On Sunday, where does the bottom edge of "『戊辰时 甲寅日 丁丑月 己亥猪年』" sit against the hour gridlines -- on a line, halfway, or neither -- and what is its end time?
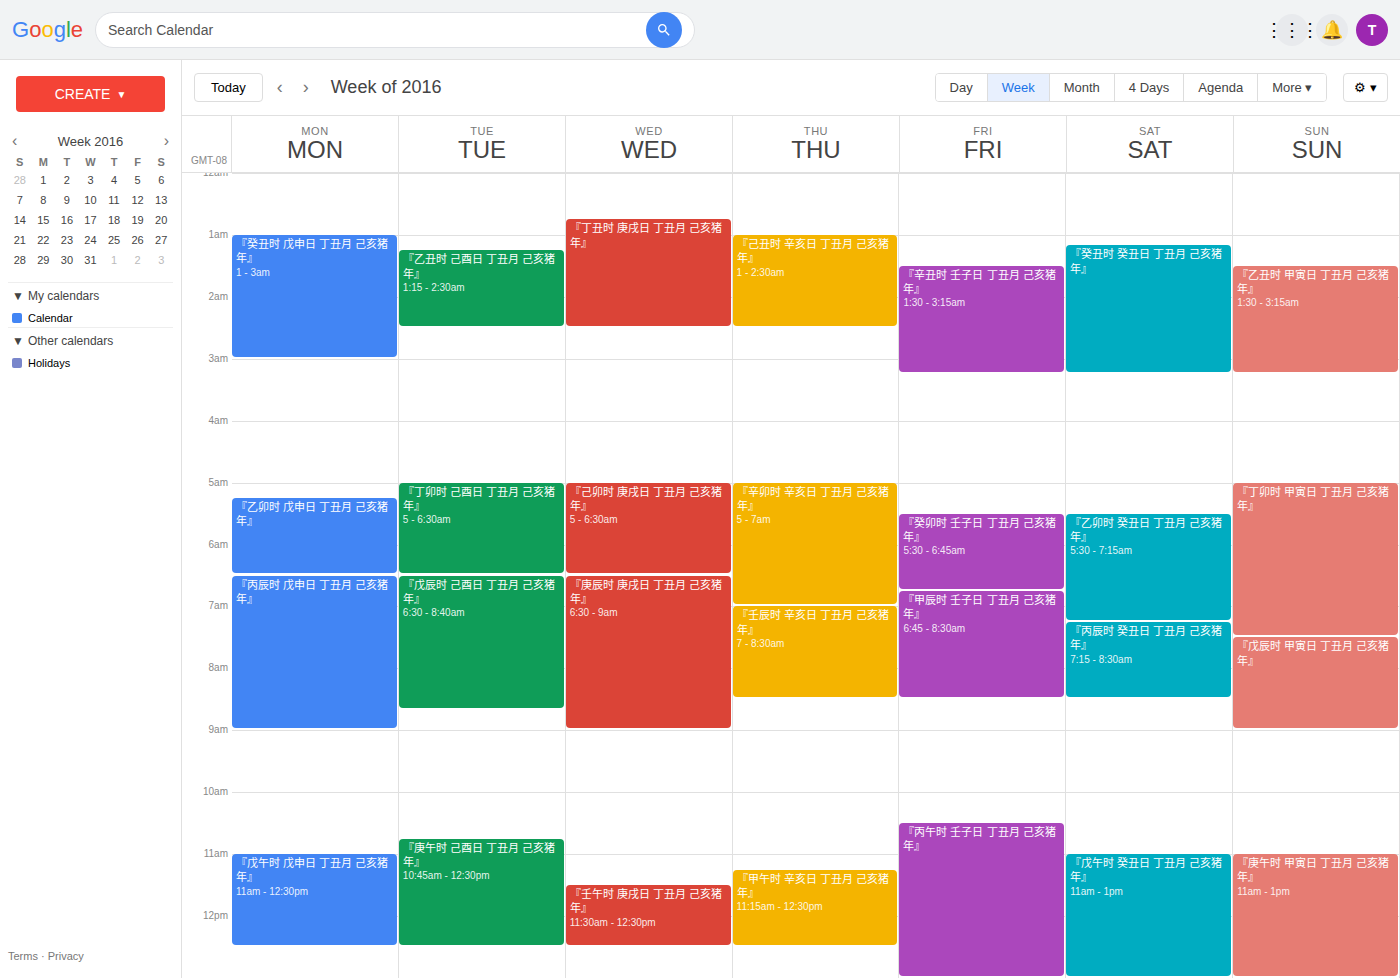
9:00 AM -- exactly on the 9 AM line.